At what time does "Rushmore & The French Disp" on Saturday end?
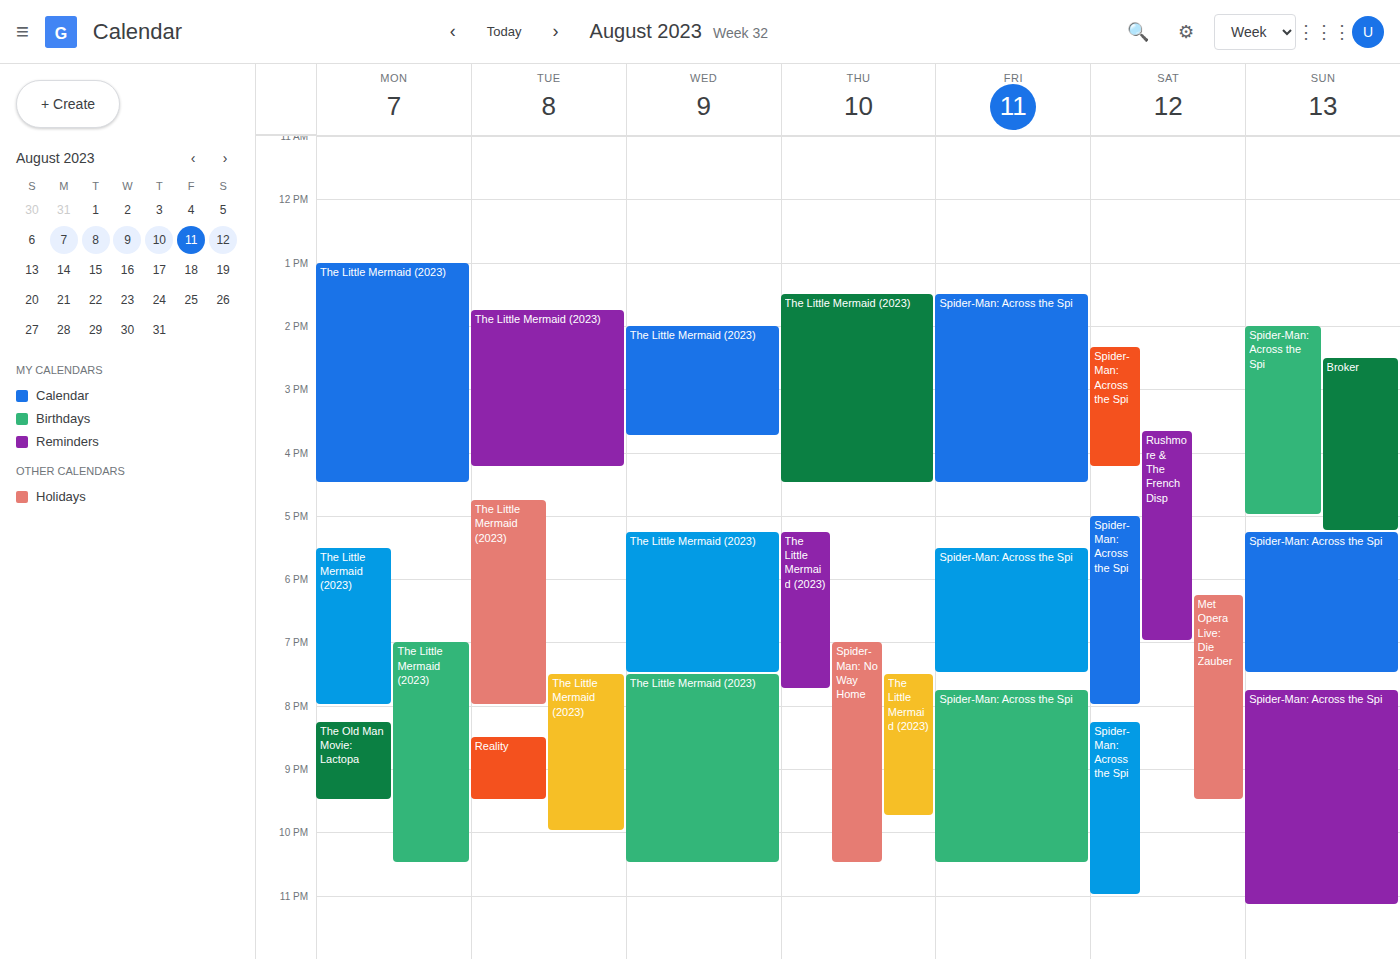
7:00 PM